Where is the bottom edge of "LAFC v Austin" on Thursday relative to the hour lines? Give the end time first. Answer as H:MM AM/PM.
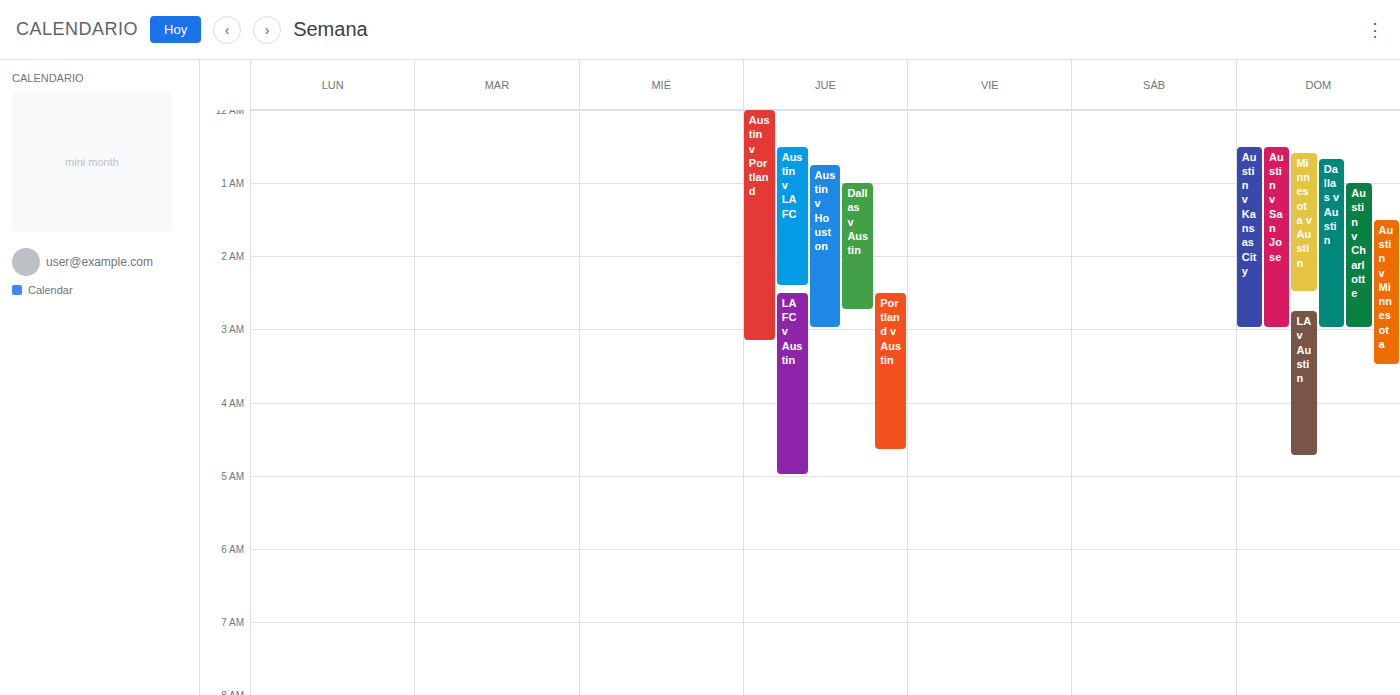
5:00 AM -- exactly on the 5 AM line.